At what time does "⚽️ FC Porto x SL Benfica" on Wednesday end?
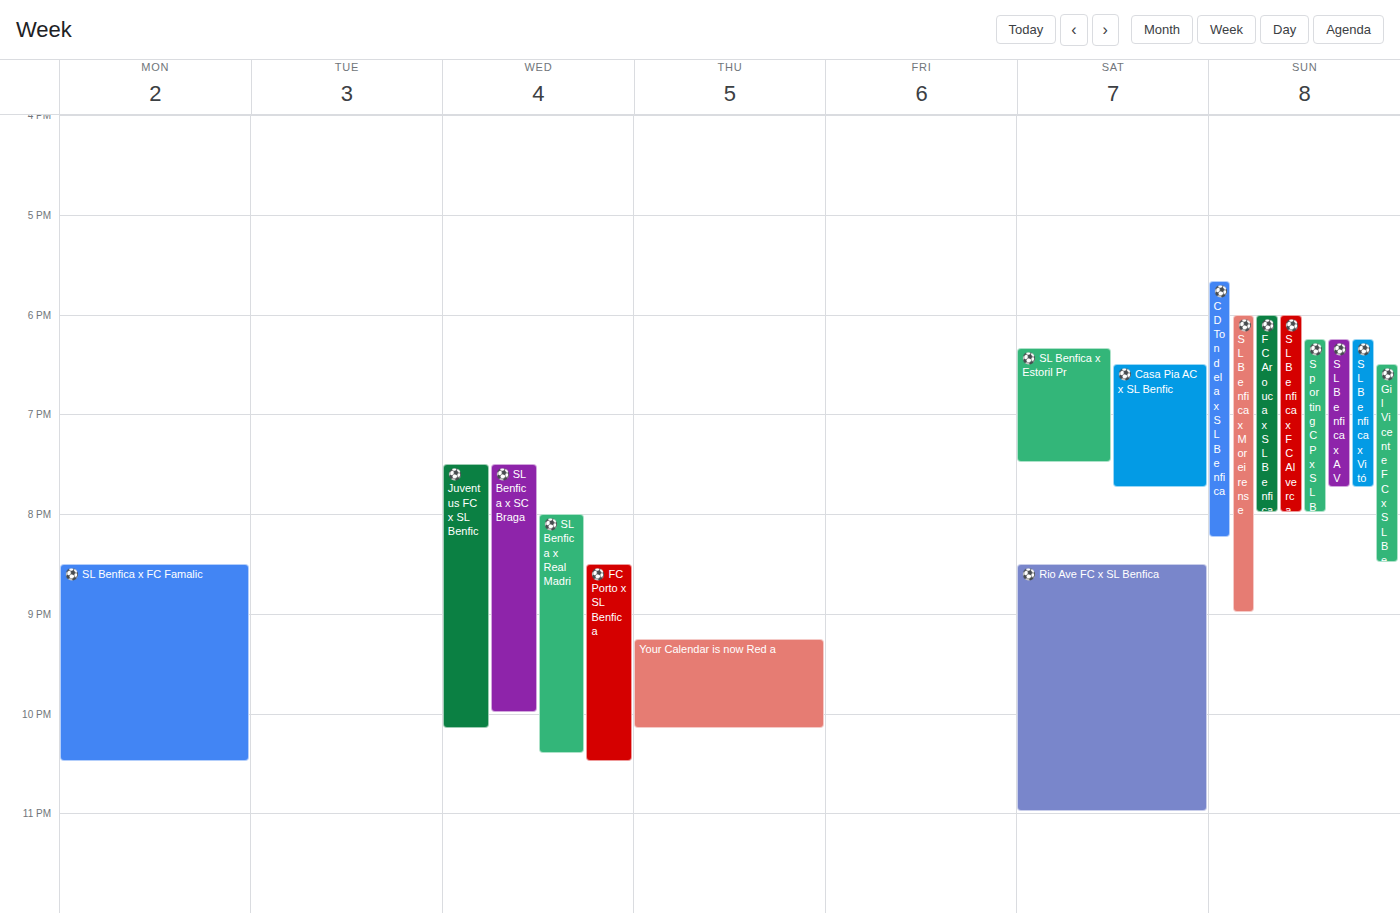
10:30 PM